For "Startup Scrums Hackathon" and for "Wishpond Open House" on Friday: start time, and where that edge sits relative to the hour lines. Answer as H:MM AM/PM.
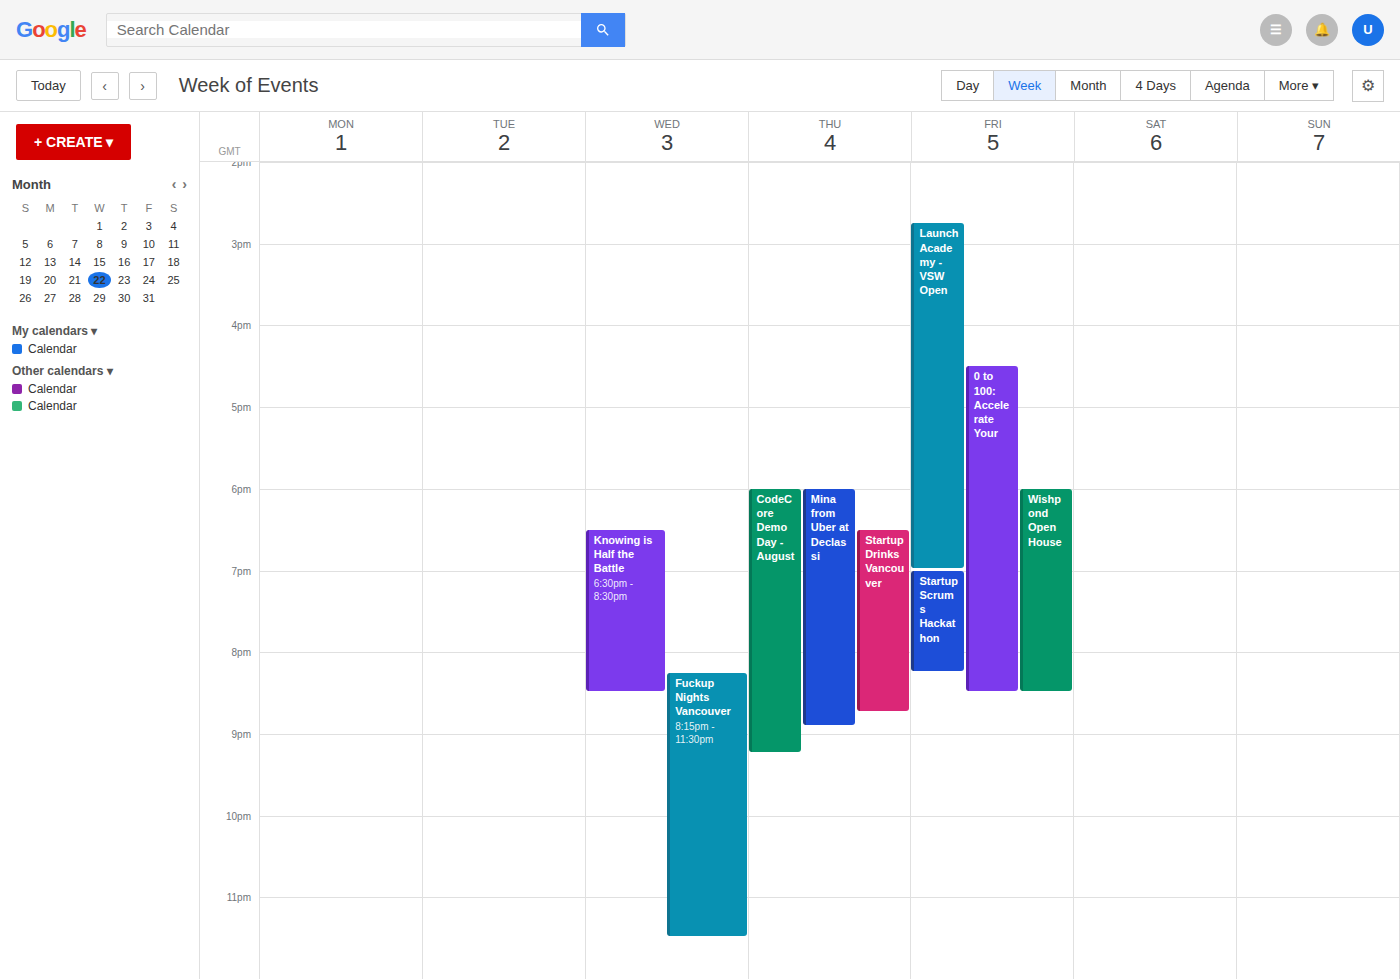
"Startup Scrums Hackathon": 7:00 PM, exactly on the 7 PM line. "Wishpond Open House": 6:00 PM, exactly on the 6 PM line.